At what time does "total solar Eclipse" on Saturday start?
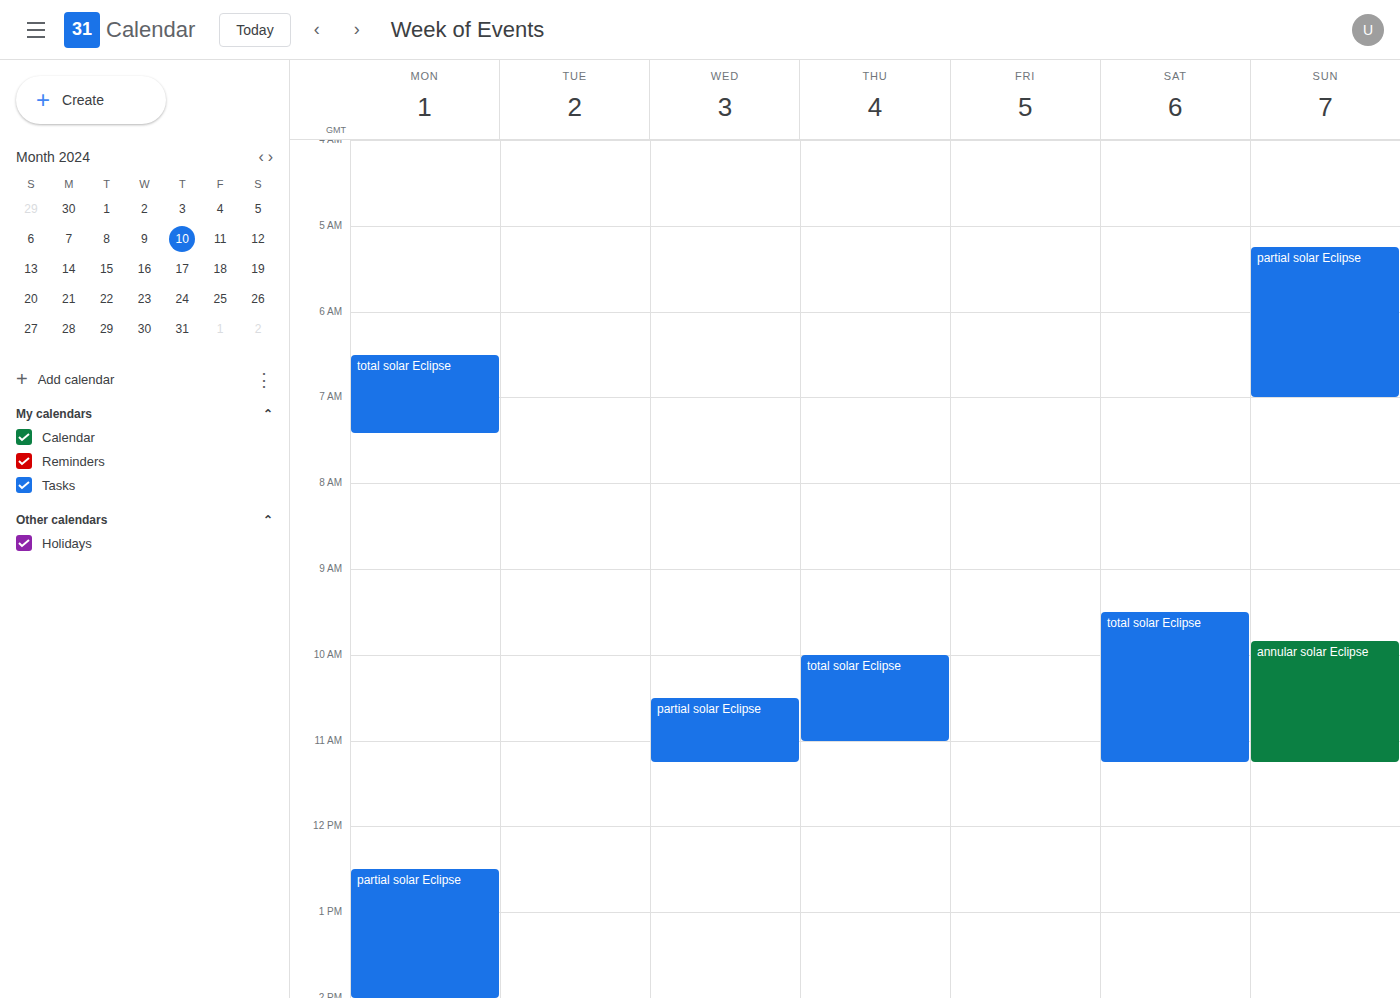
09:30